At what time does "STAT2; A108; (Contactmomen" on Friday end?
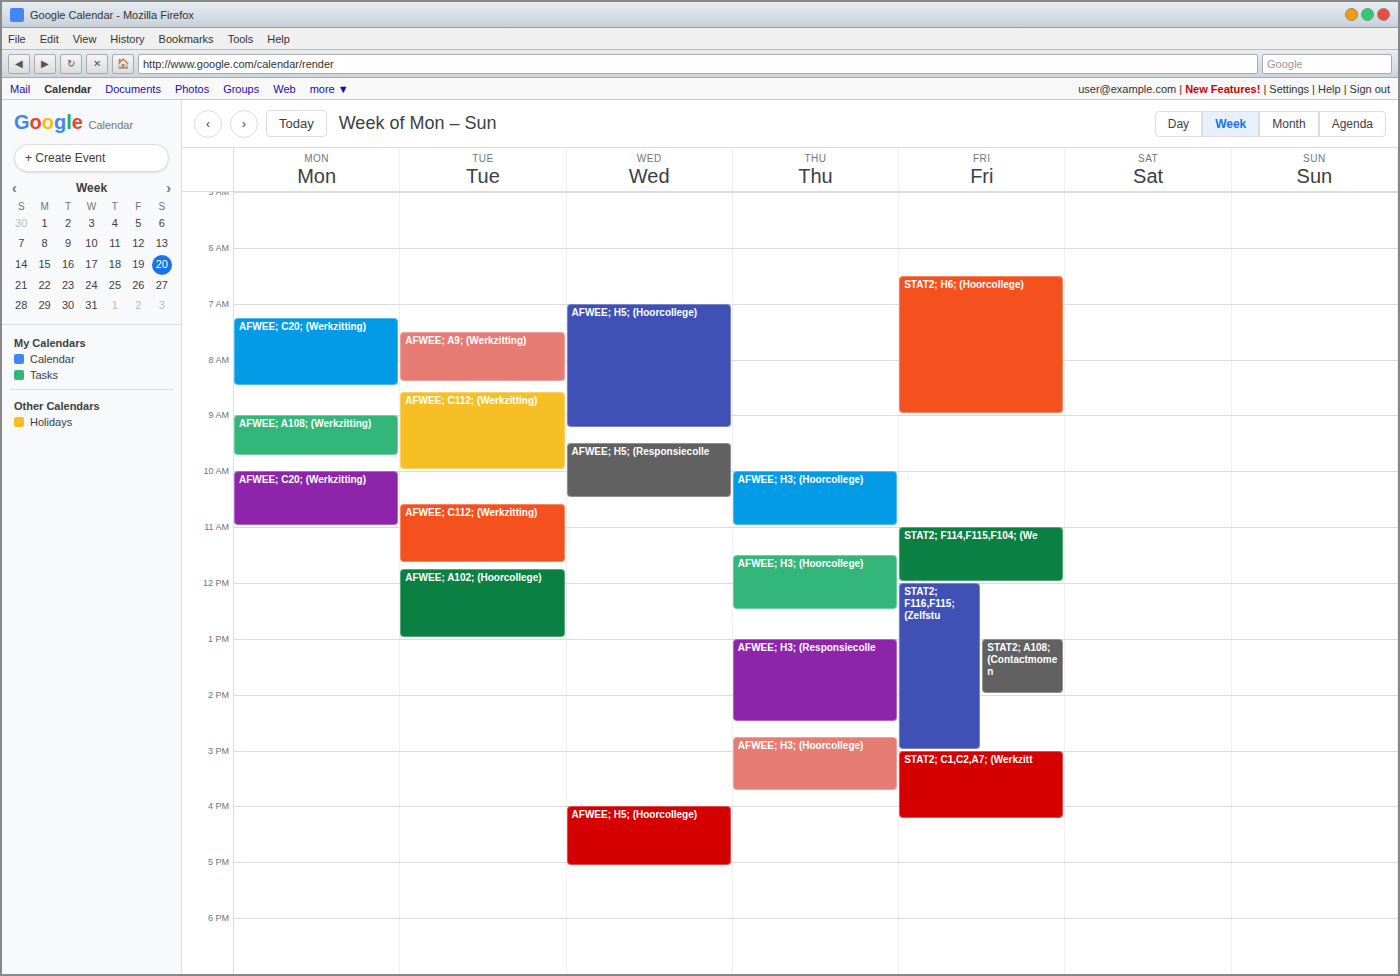
2:00 PM